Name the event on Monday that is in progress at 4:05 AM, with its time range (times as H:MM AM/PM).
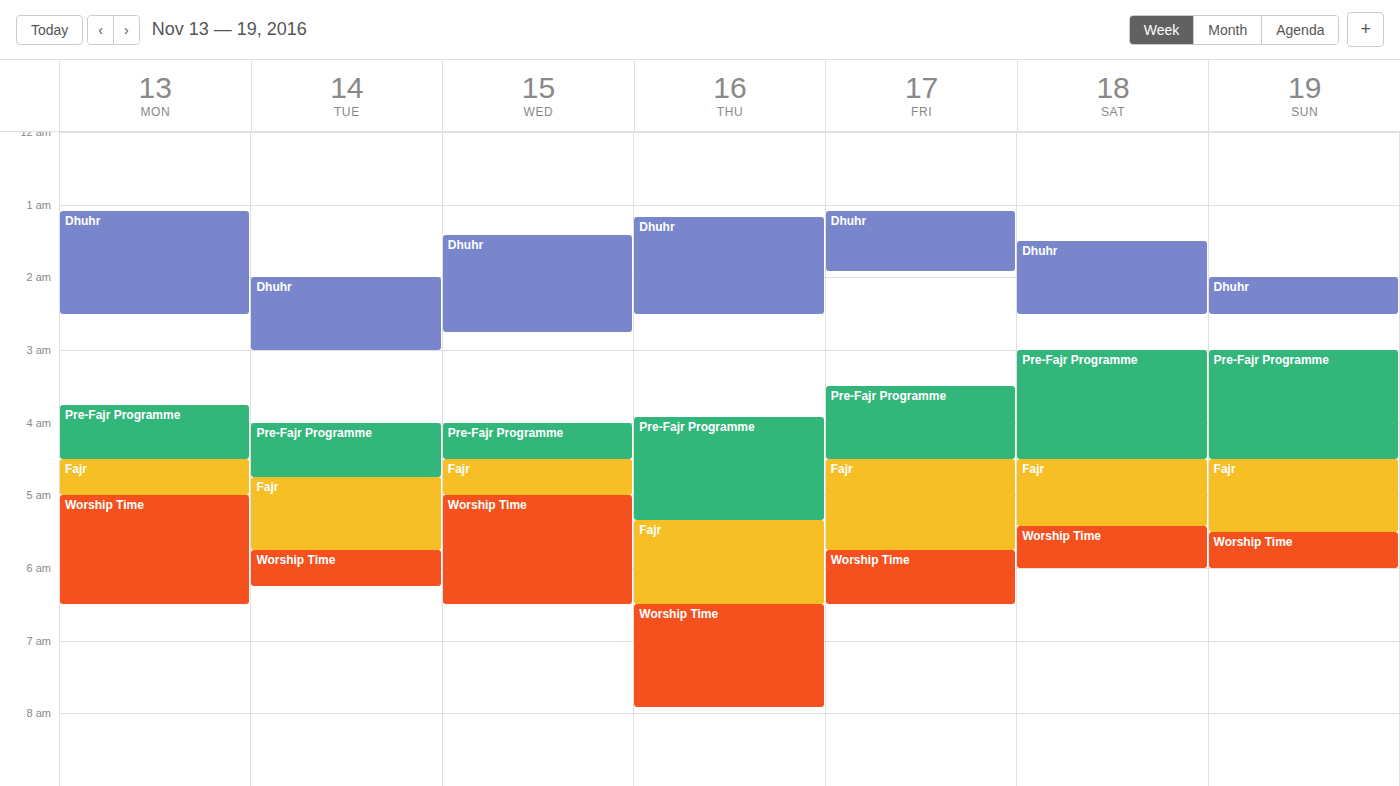
"Pre-Fajr Programme", 3:45 AM to 4:30 AM